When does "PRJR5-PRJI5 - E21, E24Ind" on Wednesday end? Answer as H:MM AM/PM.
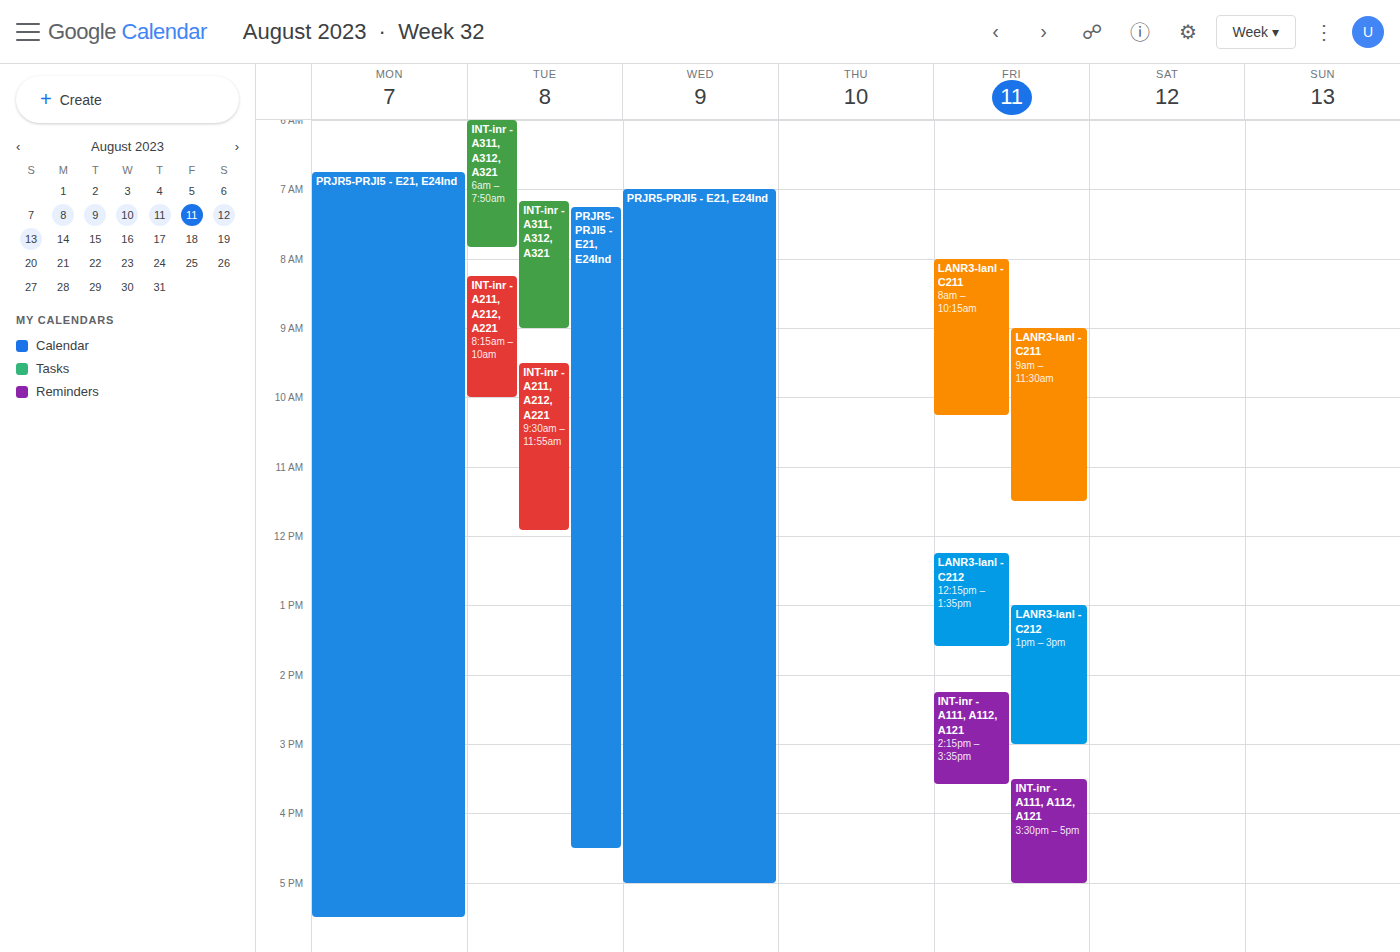
5:00 PM